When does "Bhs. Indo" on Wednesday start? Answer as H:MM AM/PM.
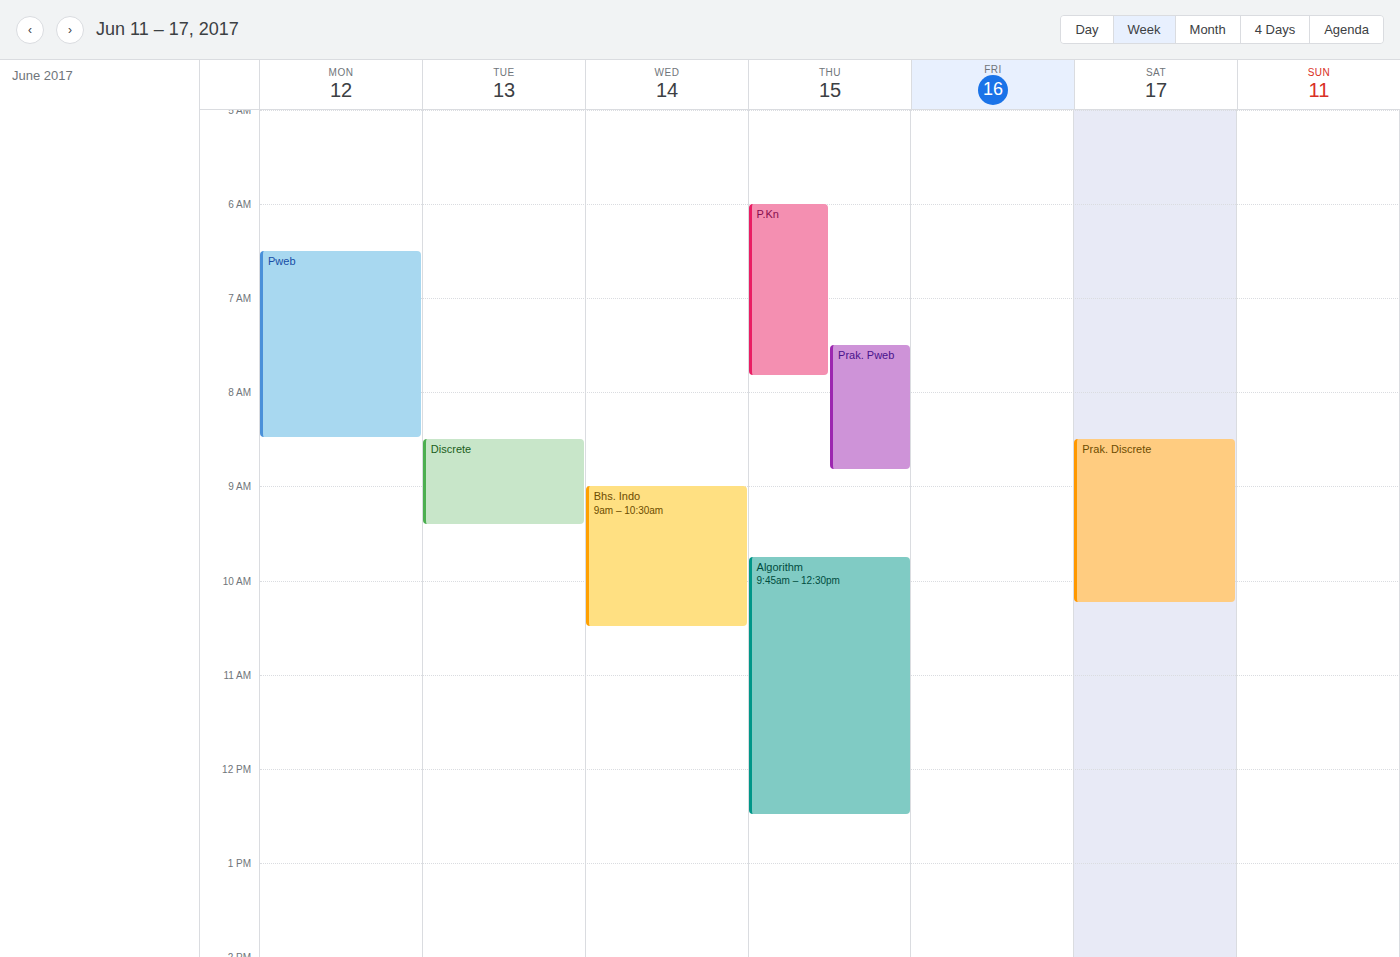
9:00 AM